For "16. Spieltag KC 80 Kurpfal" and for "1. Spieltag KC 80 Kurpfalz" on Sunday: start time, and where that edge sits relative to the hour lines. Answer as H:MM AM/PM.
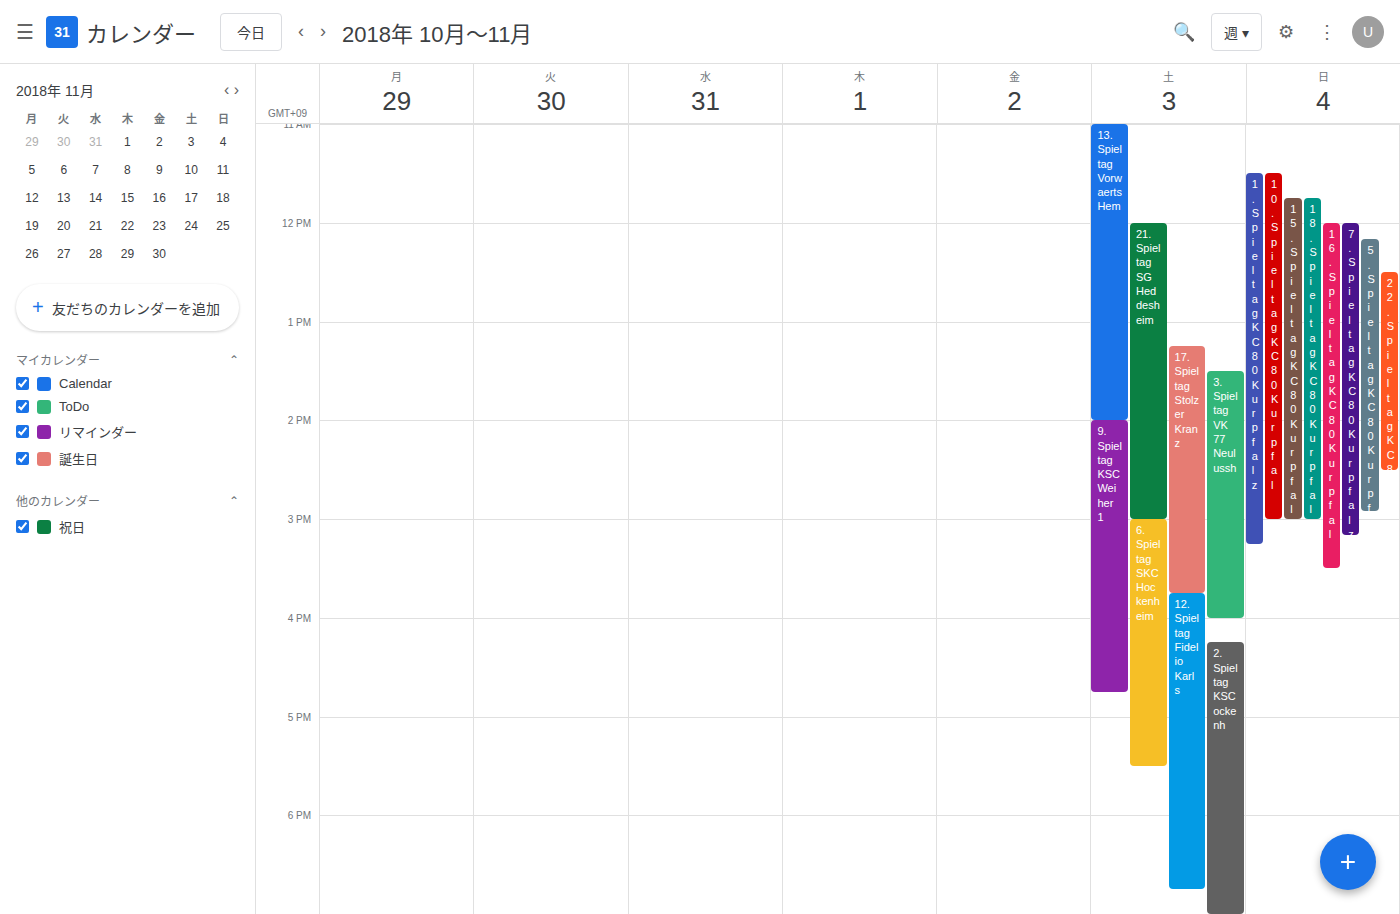
"16. Spieltag KC 80 Kurpfal": 12:00 PM, exactly on the 12 PM line. "1. Spieltag KC 80 Kurpfalz": 11:30 AM, halfway between the 11 AM and 12 PM lines.